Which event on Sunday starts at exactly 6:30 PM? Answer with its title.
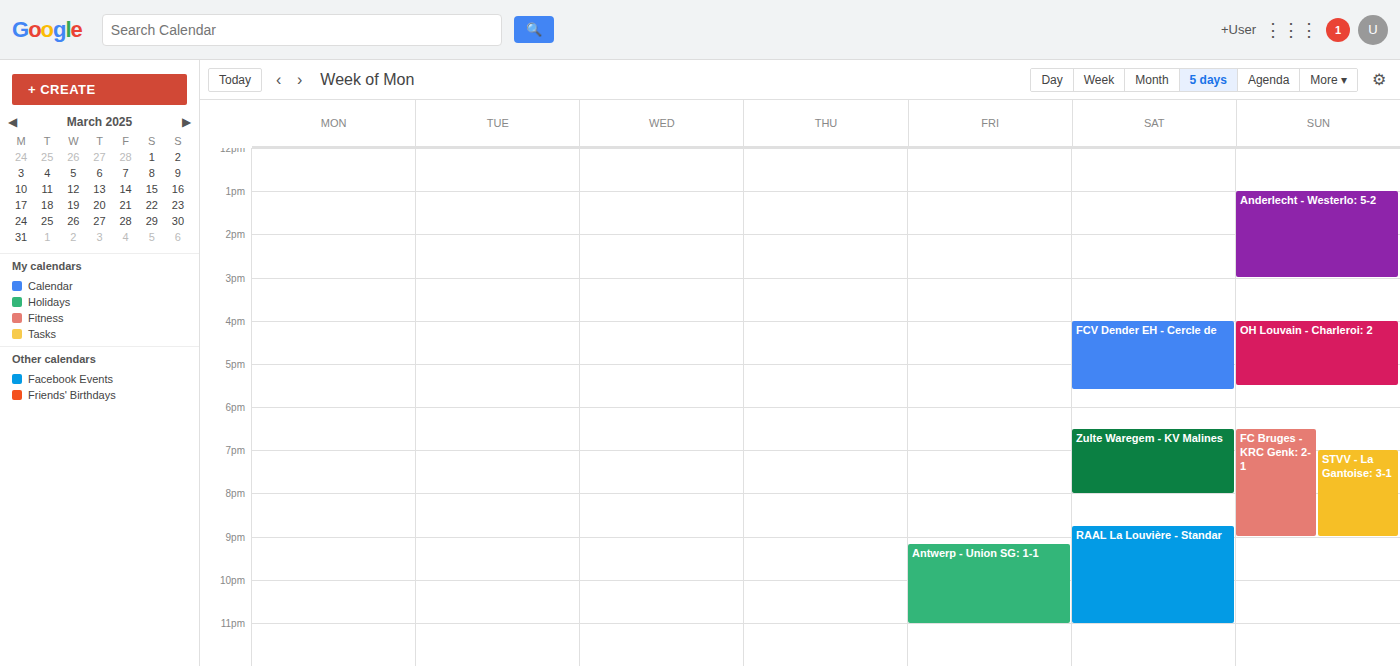
"FC Bruges - KRC Genk: 2-1"